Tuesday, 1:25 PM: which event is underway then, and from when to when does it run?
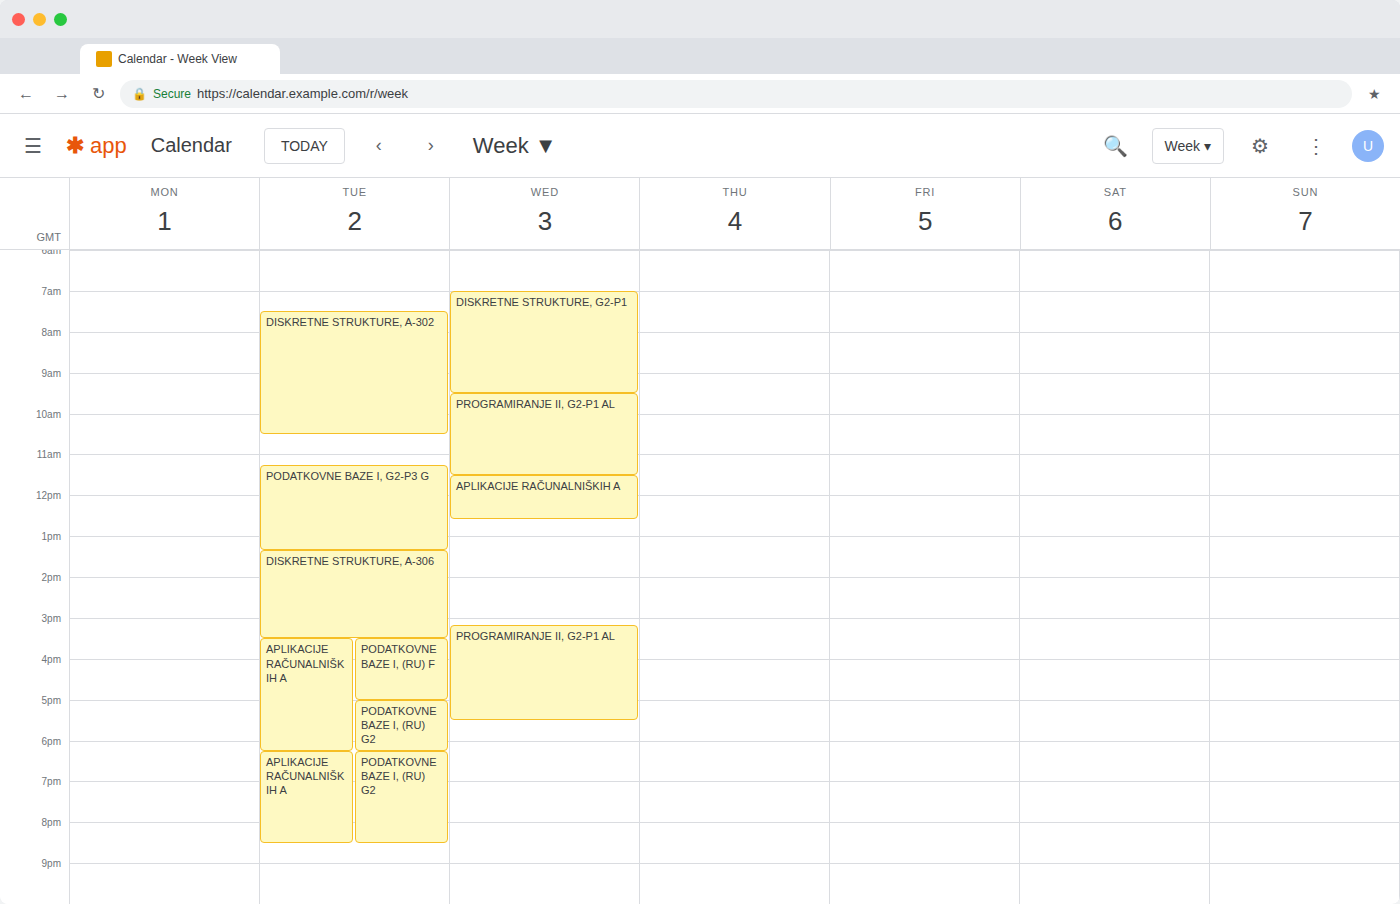
"DISKRETNE STRUKTURE, A-306", 1:20 PM to 3:30 PM